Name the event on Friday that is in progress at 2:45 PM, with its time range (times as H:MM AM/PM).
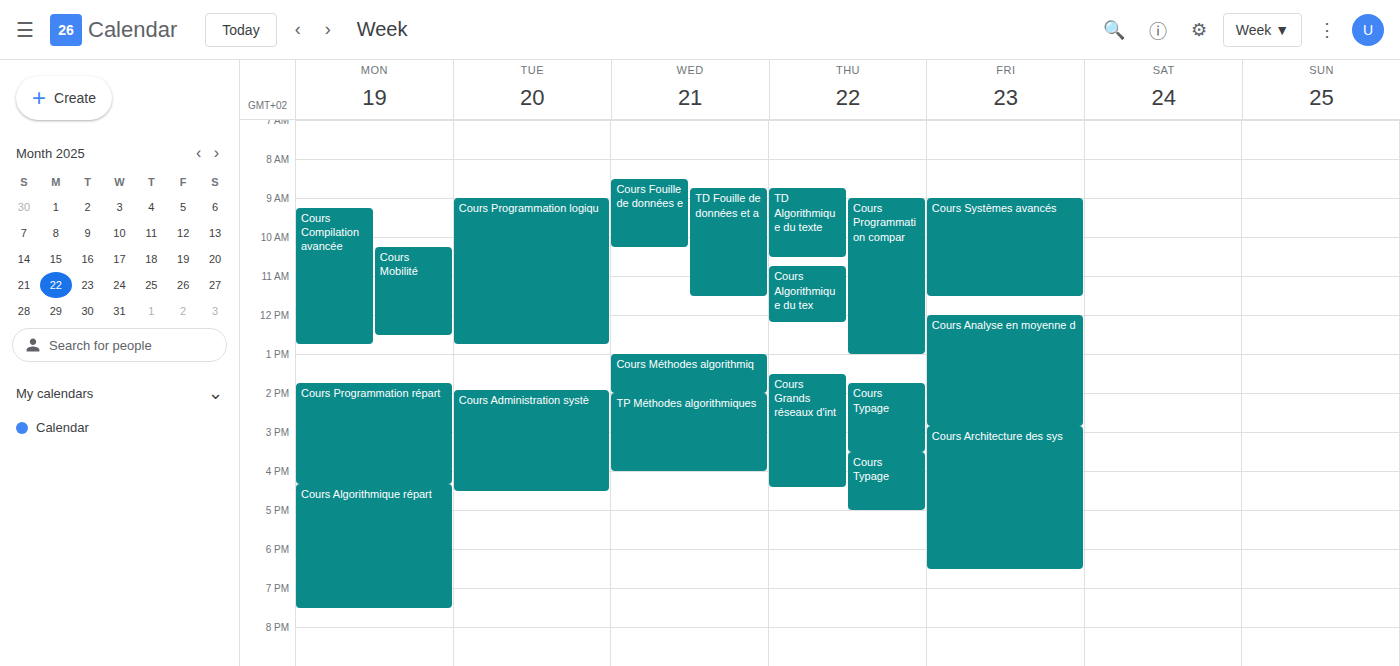
"Cours Analyse en moyenne d", 12:00 PM to 2:50 PM